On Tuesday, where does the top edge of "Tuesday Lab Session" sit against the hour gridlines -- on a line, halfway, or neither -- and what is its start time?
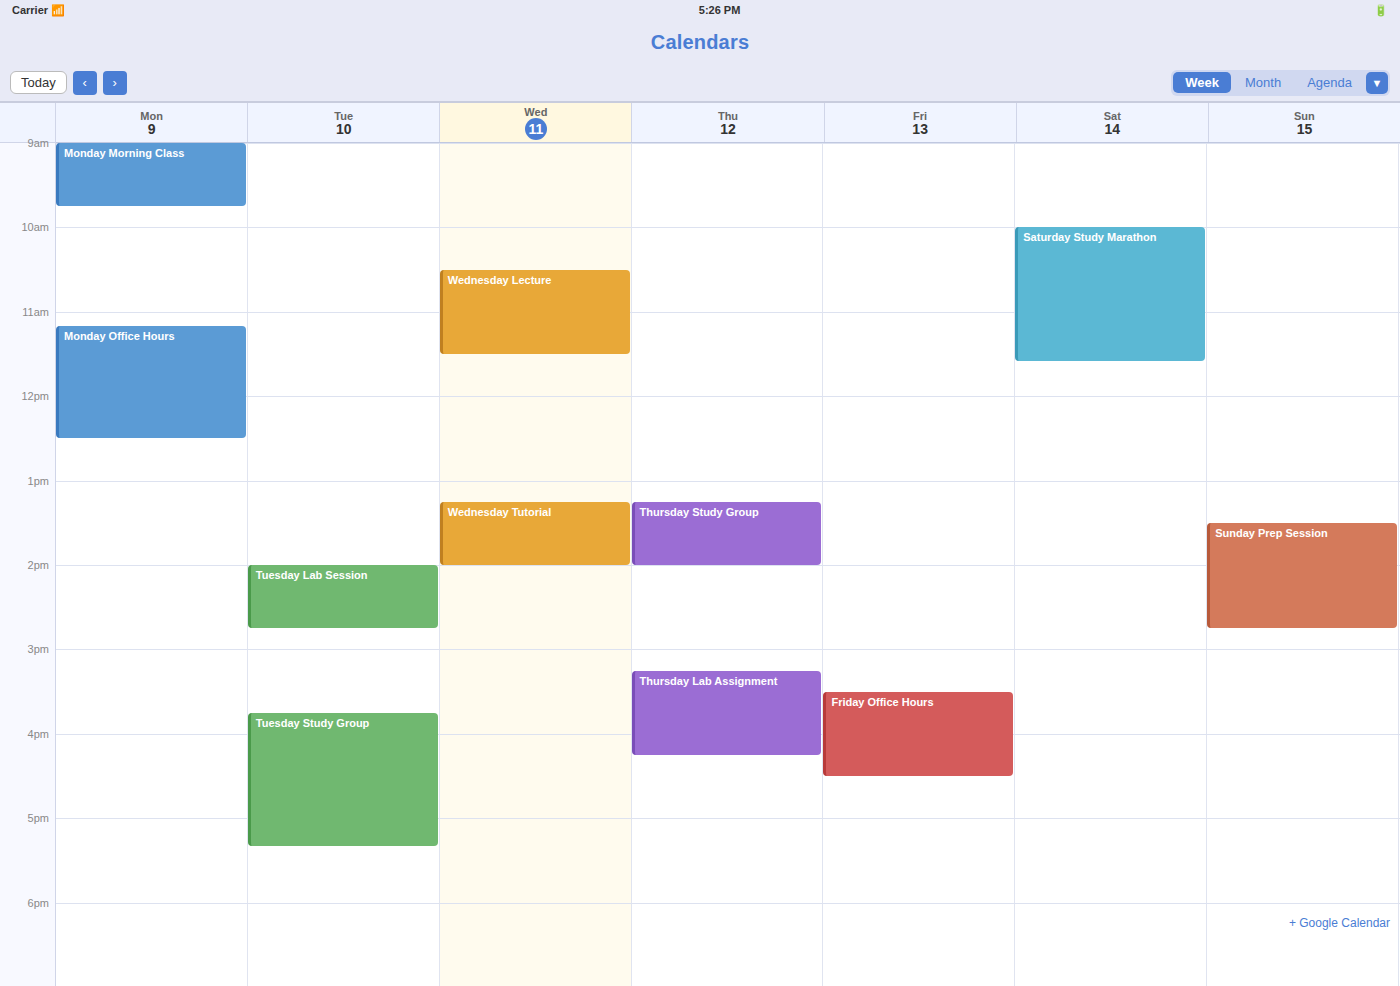
2:00 PM -- exactly on the 2 PM line.